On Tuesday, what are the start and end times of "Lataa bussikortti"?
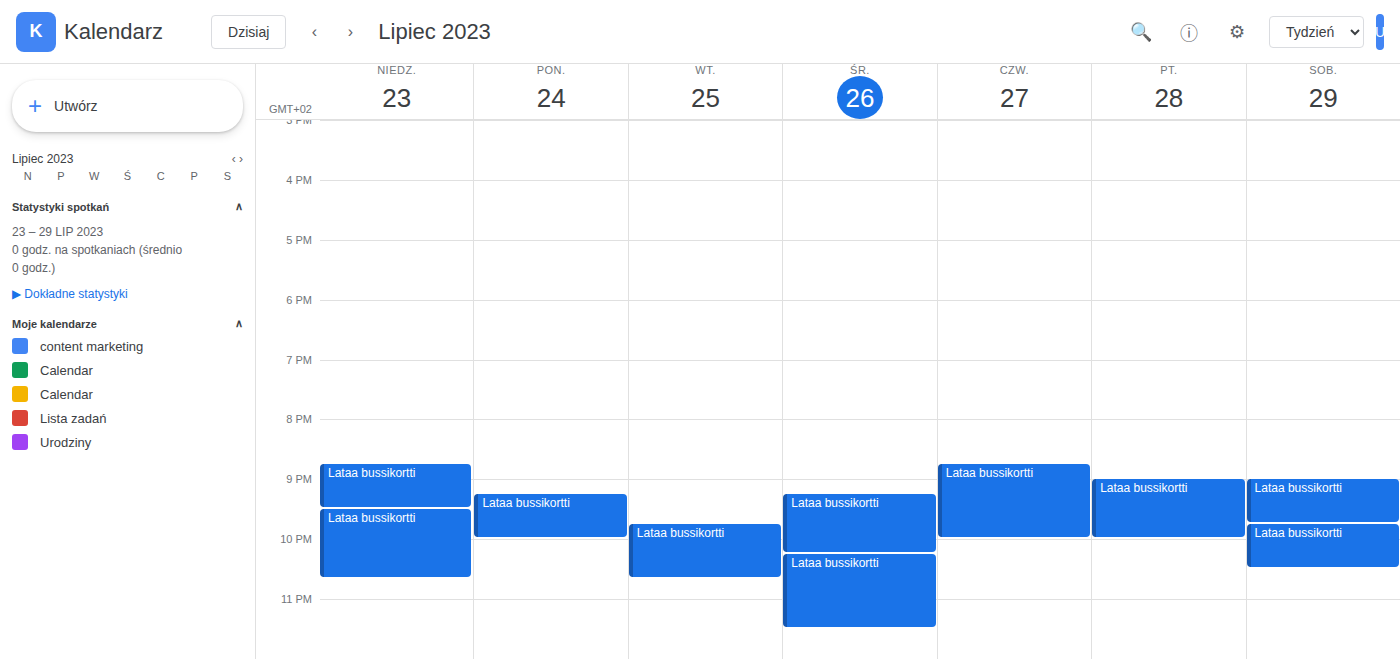
9:45 PM to 10:40 PM